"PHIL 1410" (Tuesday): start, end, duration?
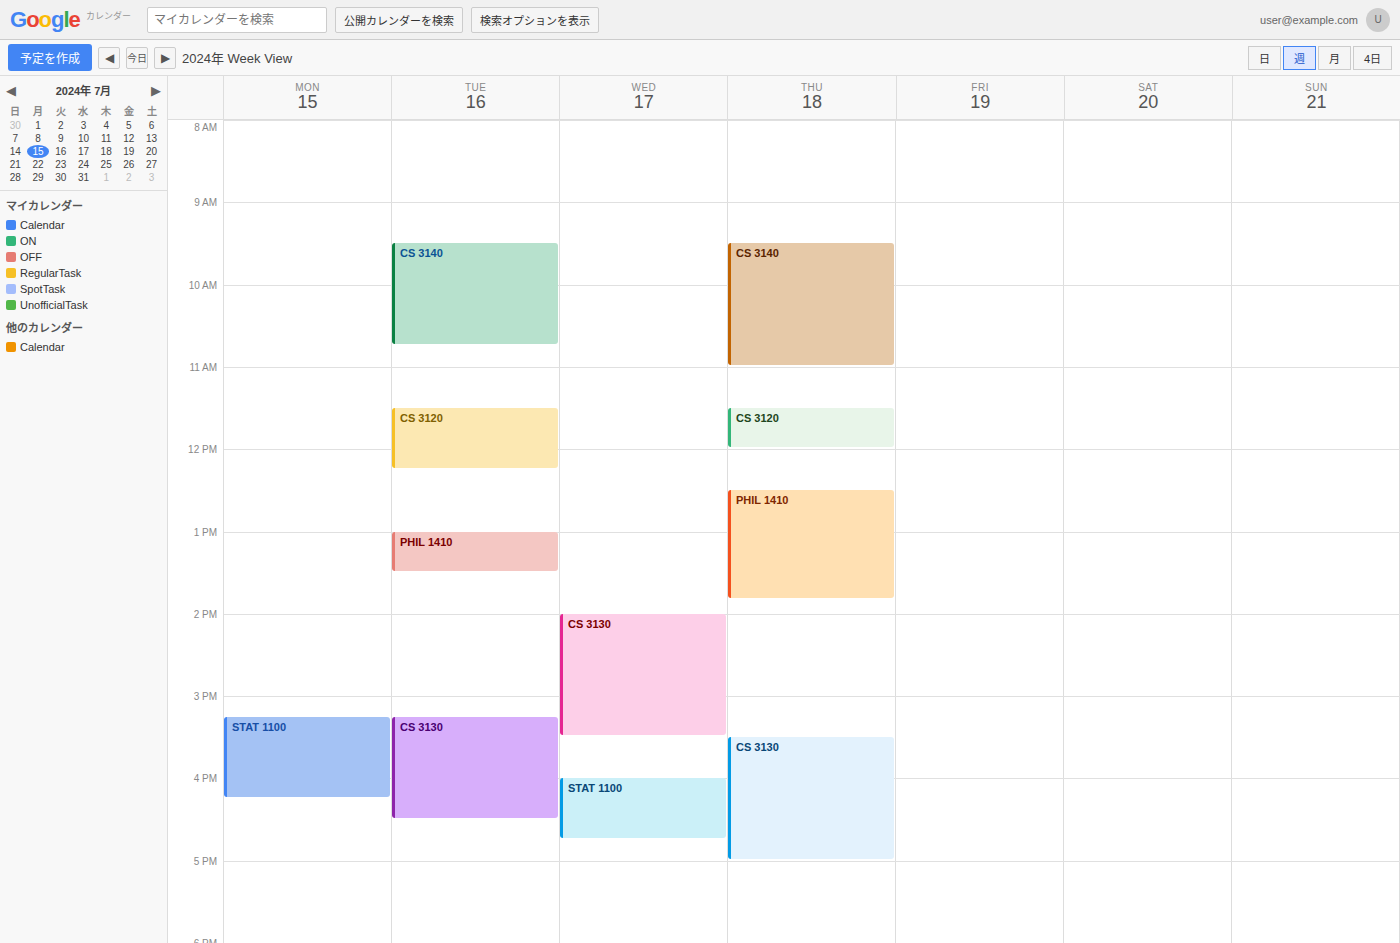
1:00 PM to 1:30 PM, 30 minutes